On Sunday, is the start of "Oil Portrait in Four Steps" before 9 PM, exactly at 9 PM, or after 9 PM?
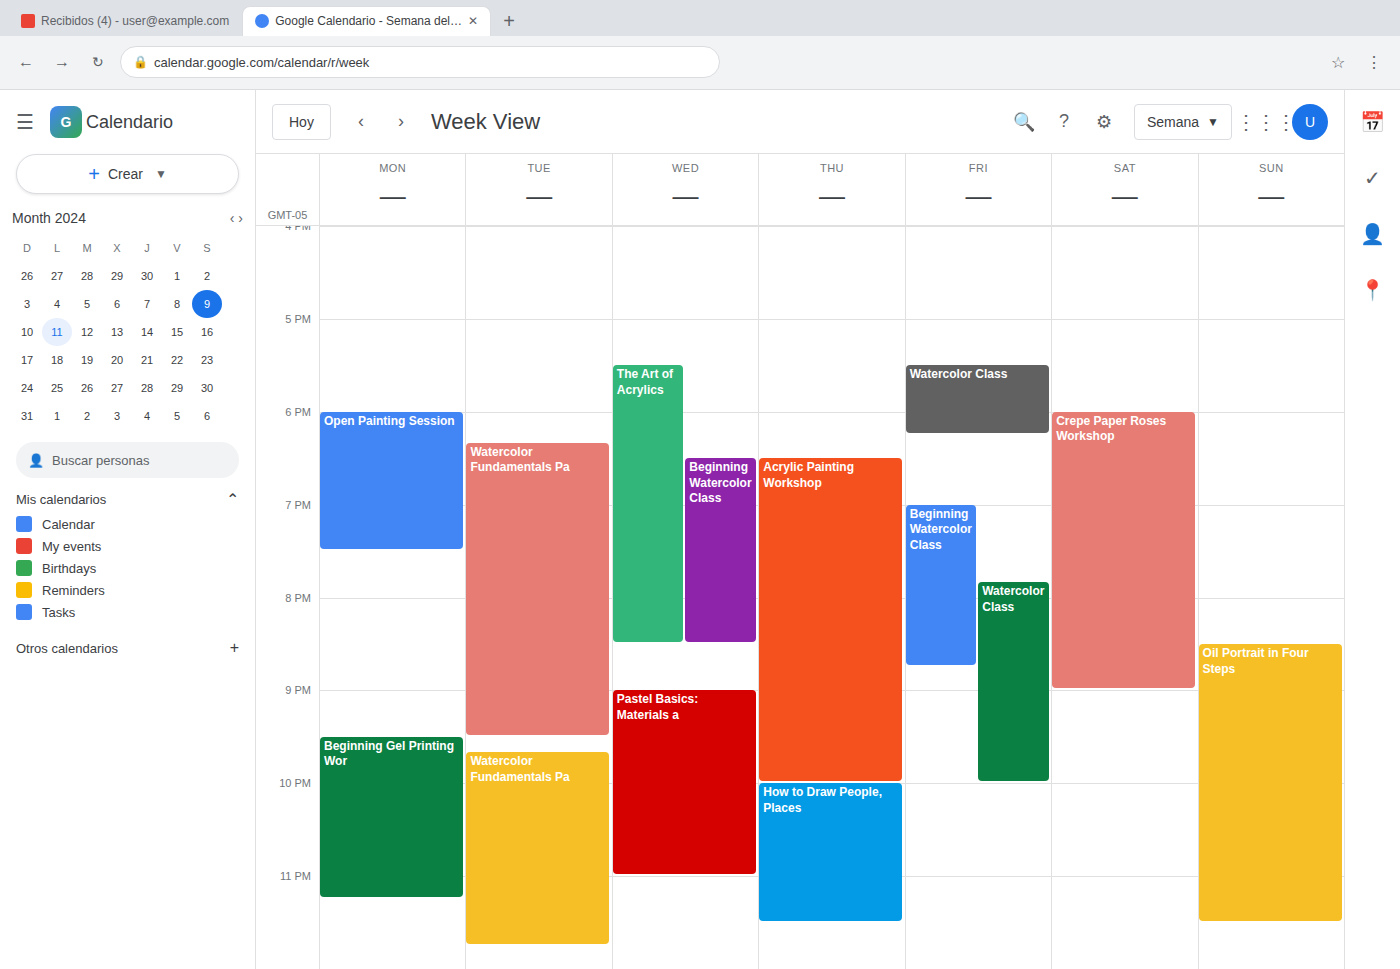
8:30 PM -- before 9 PM, 30 minutes above the 9 PM line.